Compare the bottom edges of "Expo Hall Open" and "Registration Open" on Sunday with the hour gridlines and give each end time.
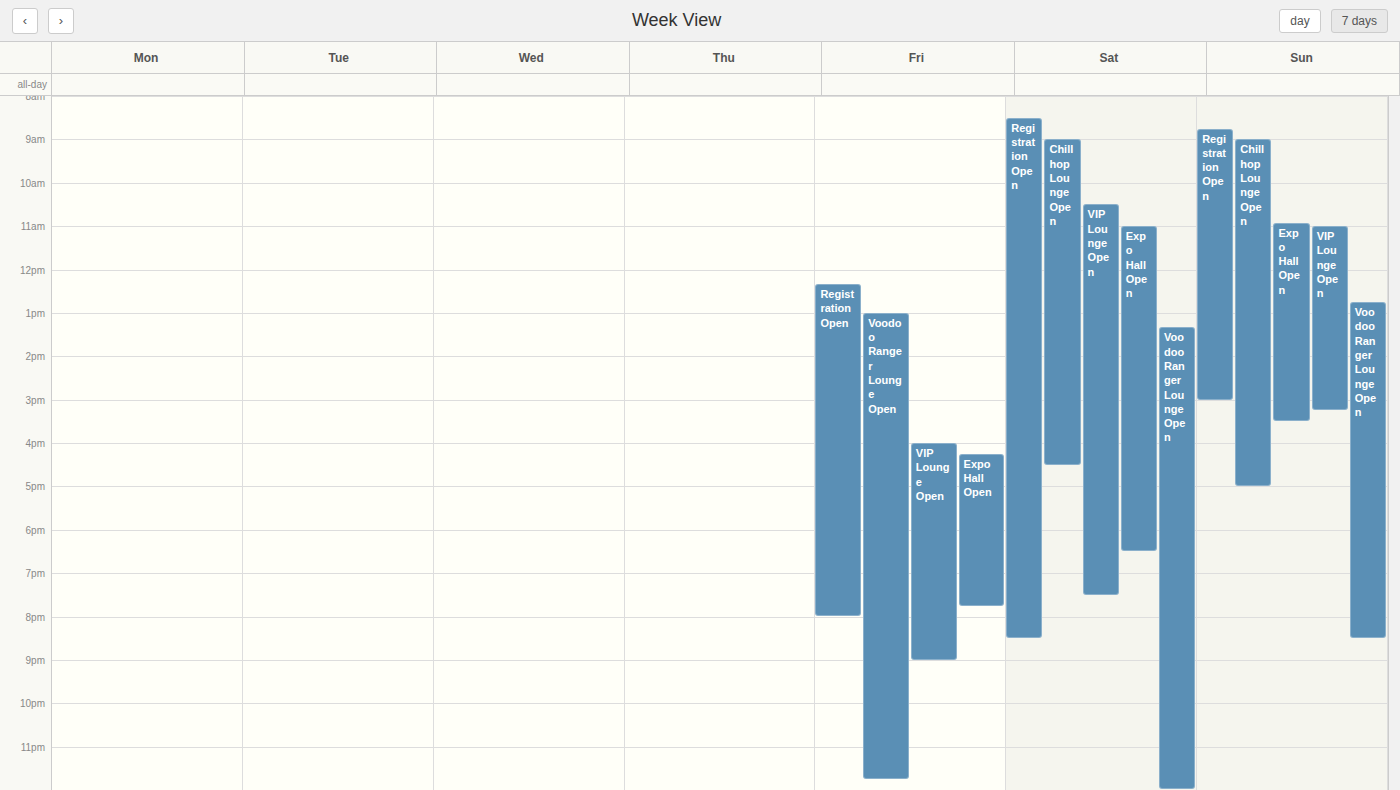
"Expo Hall Open": 3:30 PM, halfway between the 3 PM and 4 PM lines. "Registration Open": 3:00 PM, exactly on the 3 PM line.